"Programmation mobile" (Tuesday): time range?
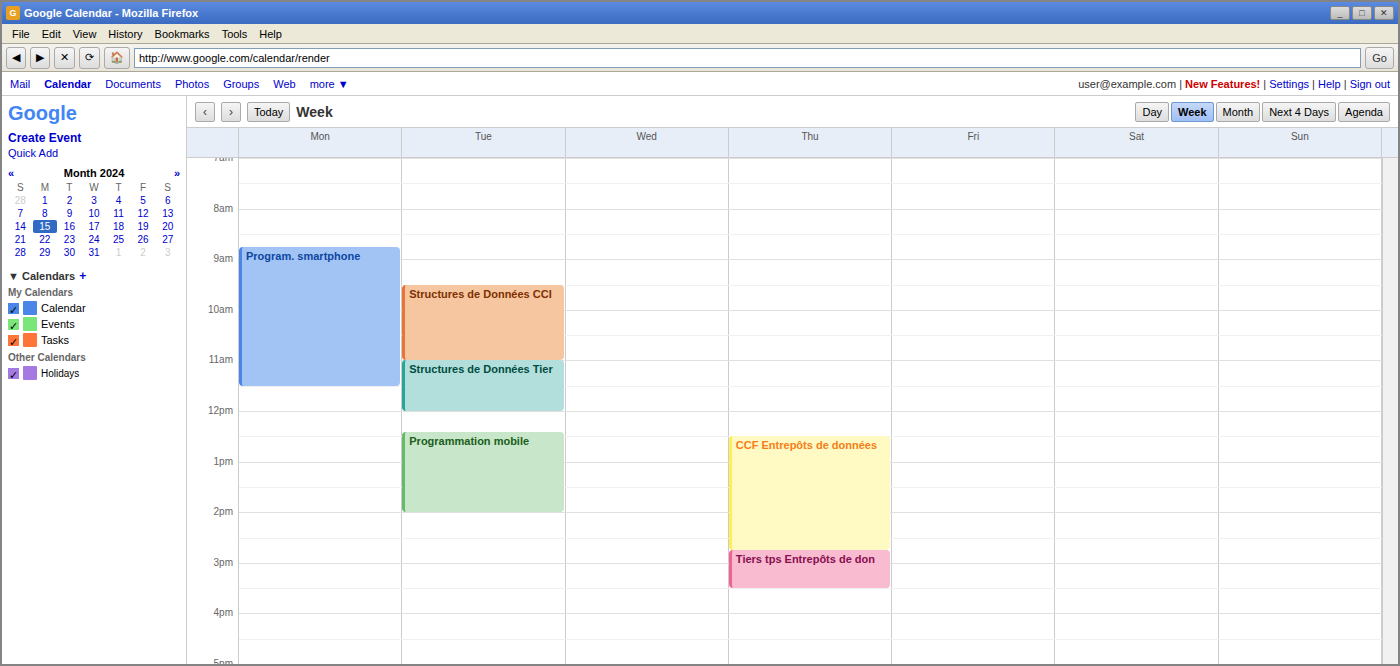
12:25 PM to 2:00 PM